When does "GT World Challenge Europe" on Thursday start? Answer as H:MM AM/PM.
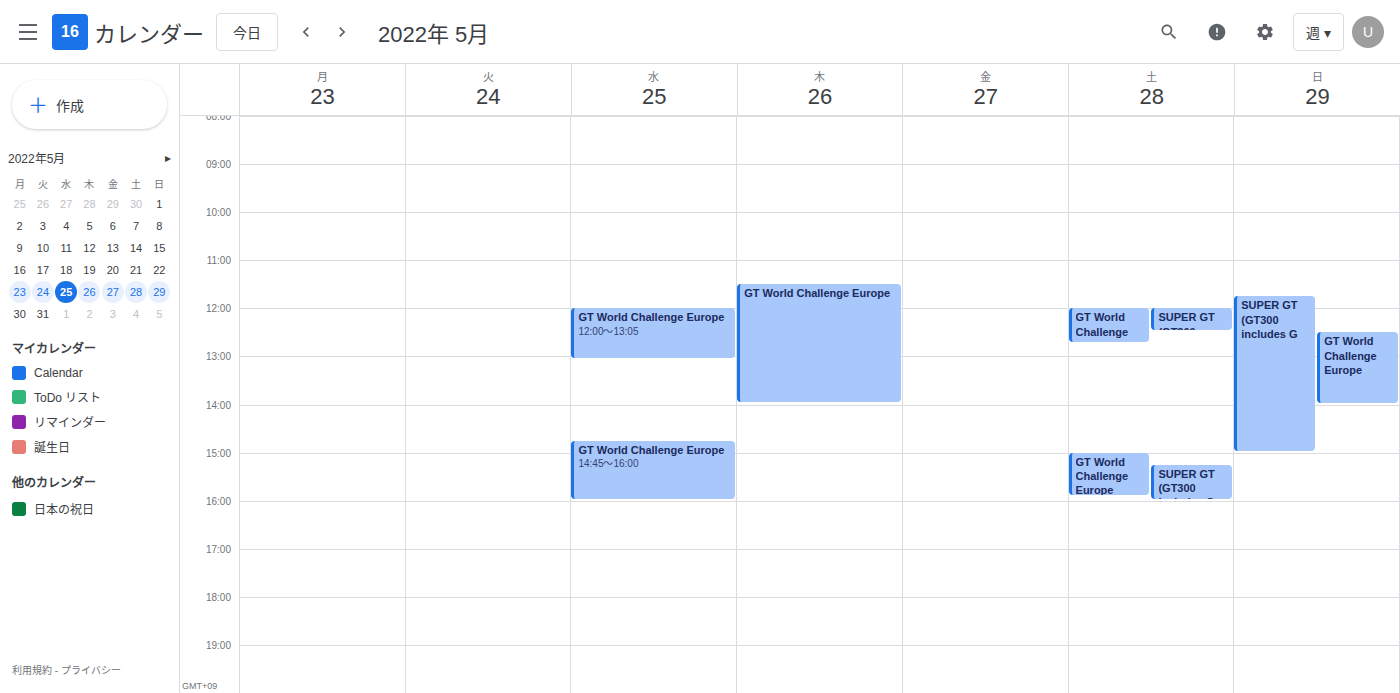
11:30 AM